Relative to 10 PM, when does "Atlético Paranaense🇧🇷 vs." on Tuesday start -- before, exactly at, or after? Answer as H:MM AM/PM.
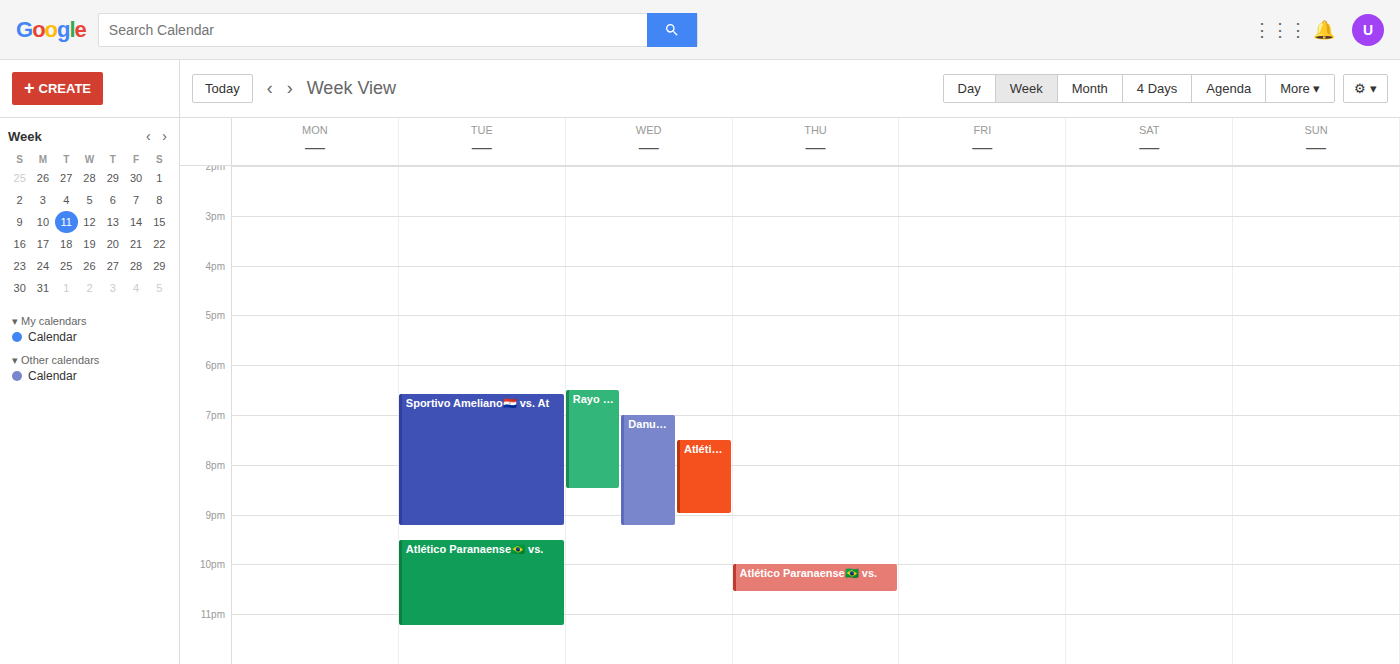
9:30 PM -- before 10 PM, 30 minutes above the 10 PM line.